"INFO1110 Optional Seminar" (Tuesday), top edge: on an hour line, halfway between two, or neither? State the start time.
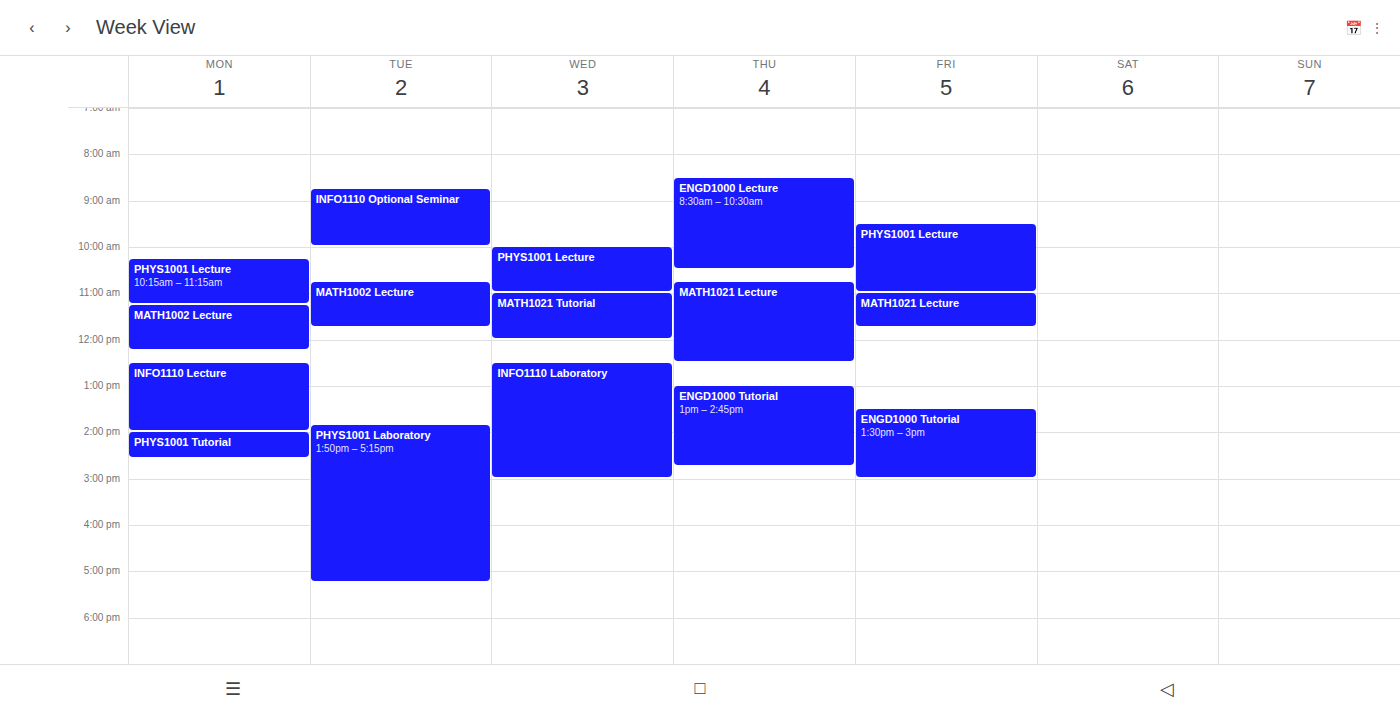
8:45 AM -- neither: three quarters of the way from the 8 AM line to the 9 AM line.